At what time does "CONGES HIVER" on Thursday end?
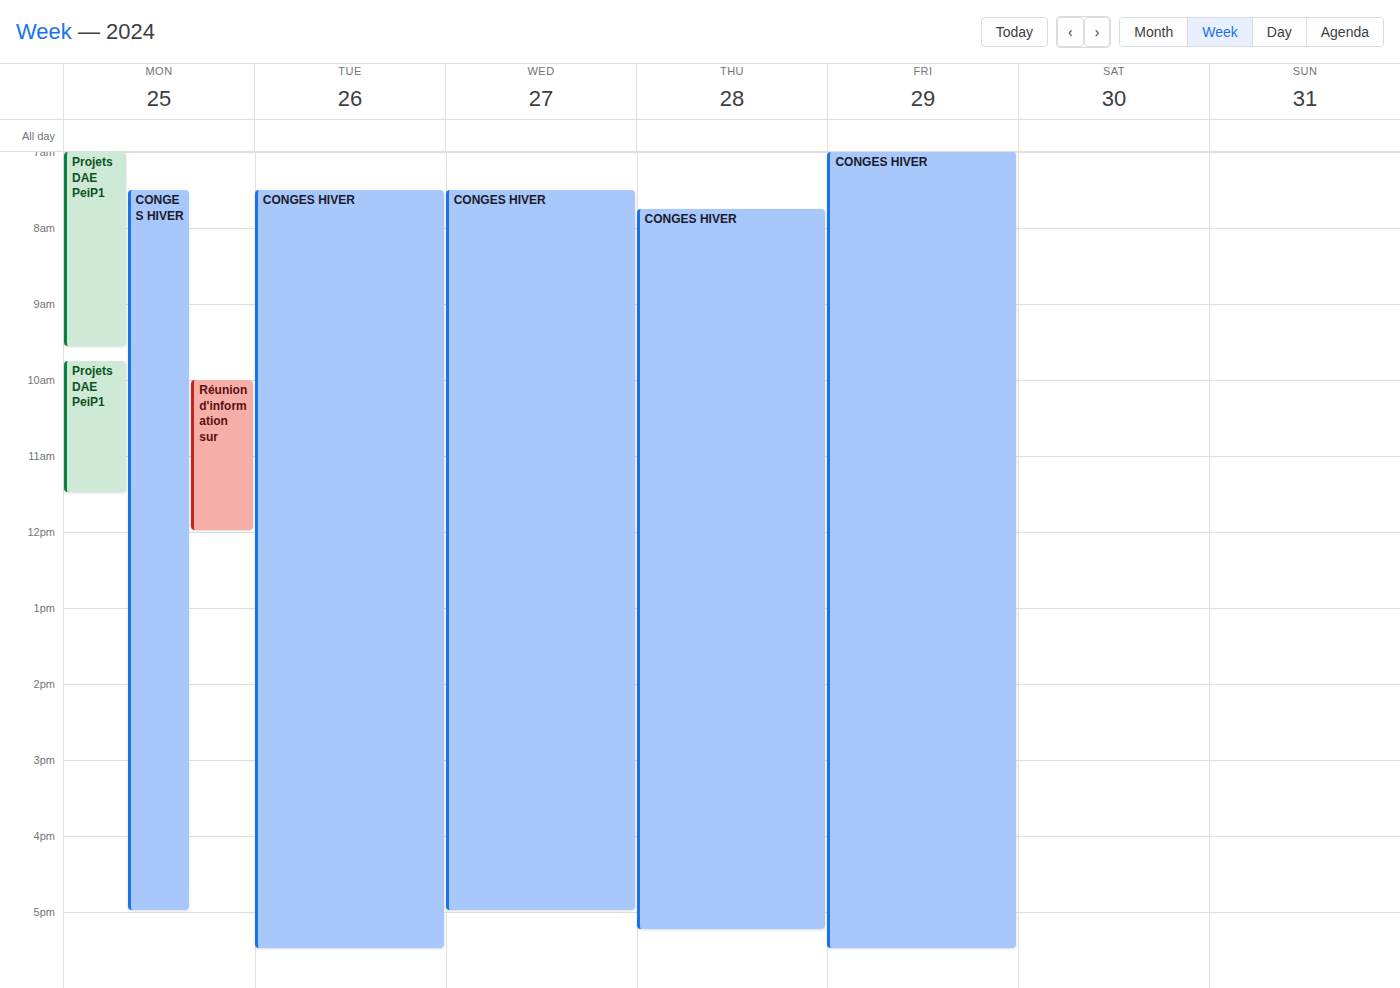
5:15 PM